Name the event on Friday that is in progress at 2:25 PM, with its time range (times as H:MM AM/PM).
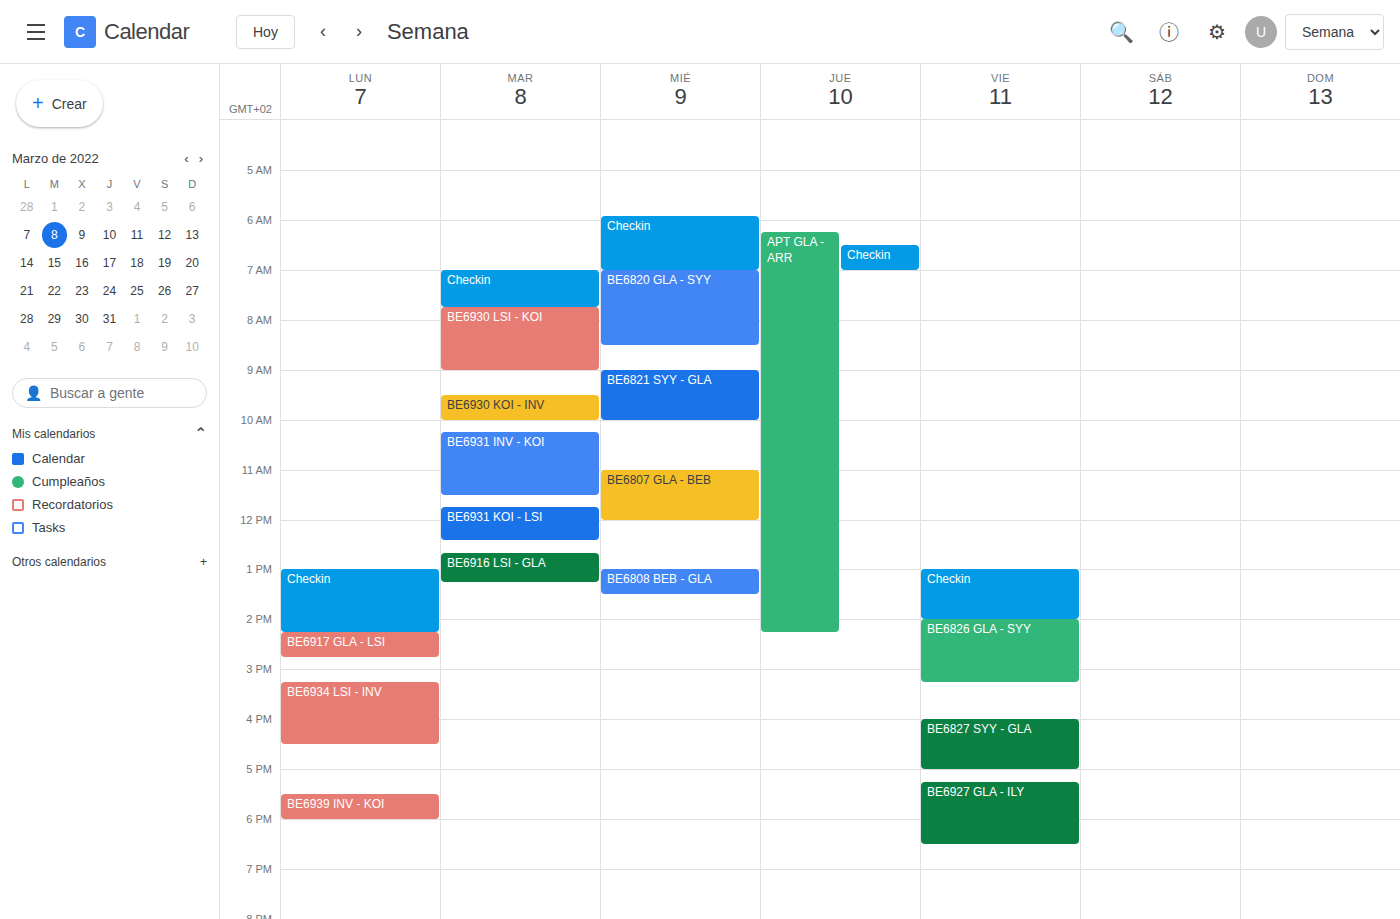
"BE6826 GLA - SYY", 2:00 PM to 3:15 PM